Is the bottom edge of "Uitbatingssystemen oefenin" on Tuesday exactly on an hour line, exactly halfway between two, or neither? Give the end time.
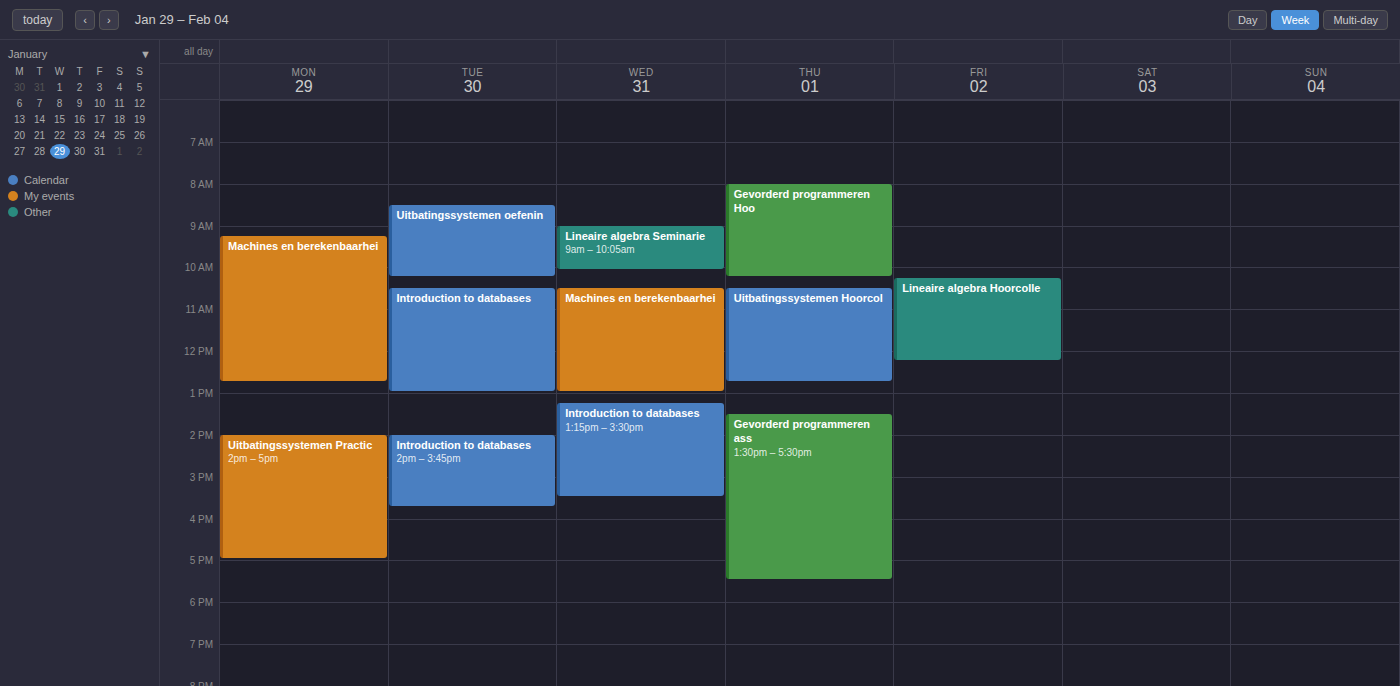
10:15 AM -- neither: a quarter of the way from the 10 AM line to the 11 AM line.